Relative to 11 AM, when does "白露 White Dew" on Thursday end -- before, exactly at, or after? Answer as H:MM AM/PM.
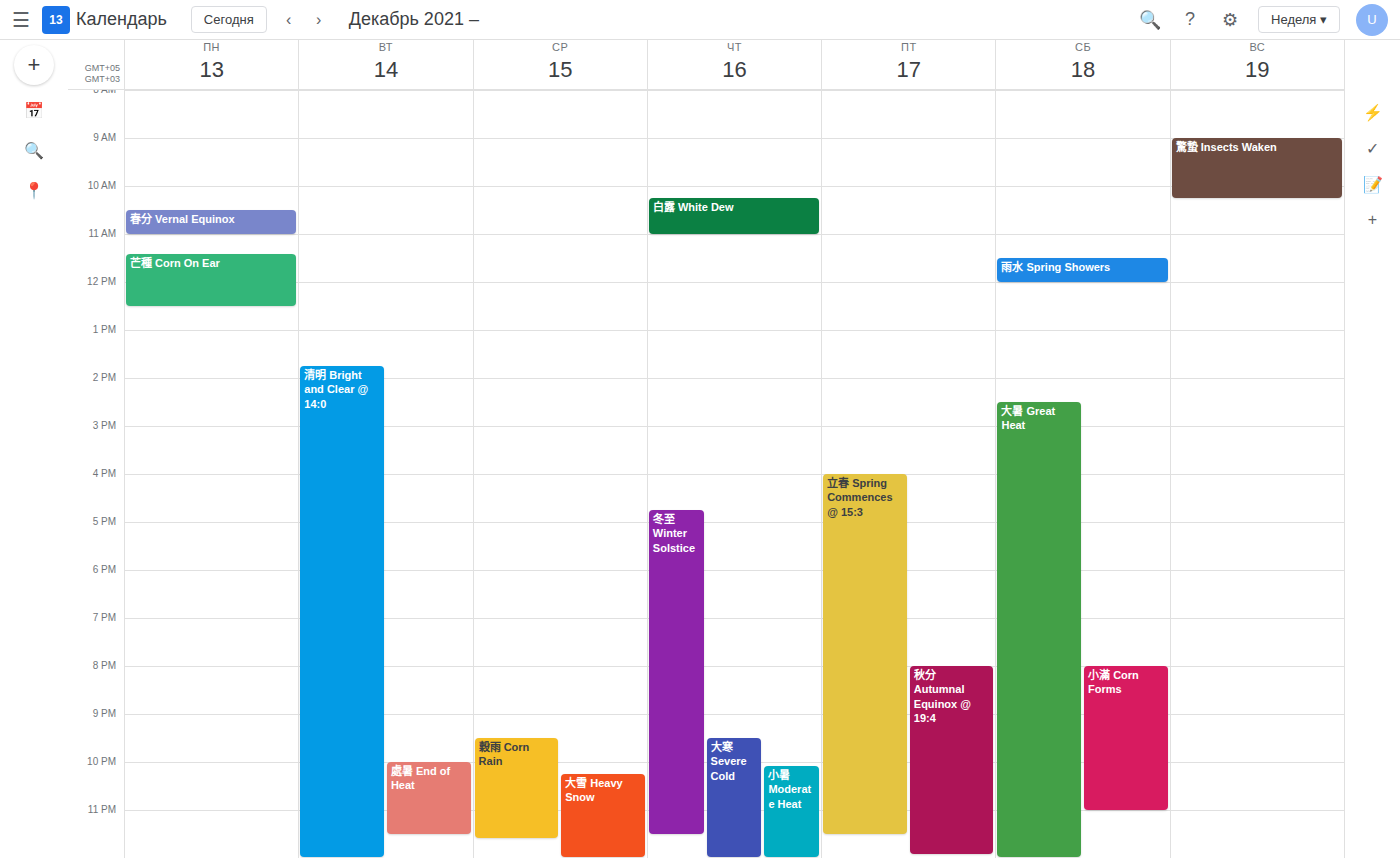
11:00 AM -- exactly at 11 AM, on the 11 AM line.